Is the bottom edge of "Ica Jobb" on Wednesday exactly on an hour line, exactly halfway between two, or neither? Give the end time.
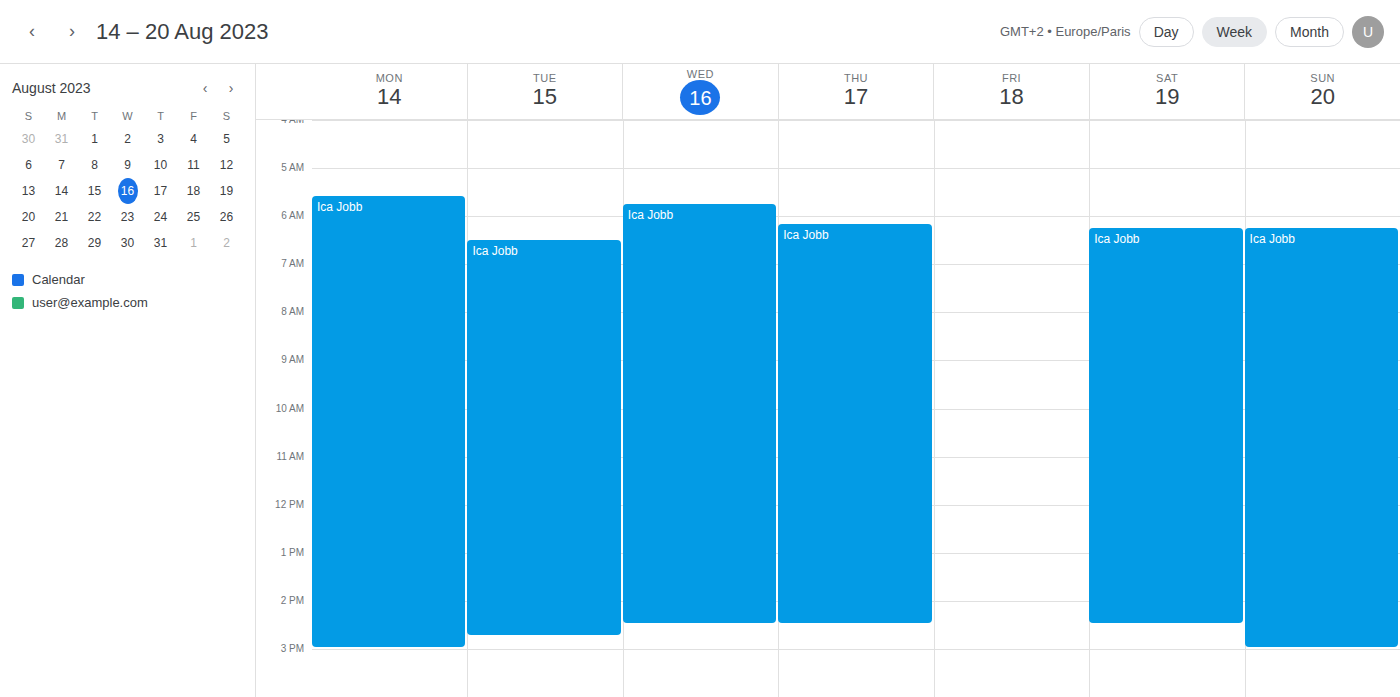
2:30 PM -- halfway between the 2 PM and 3 PM lines.